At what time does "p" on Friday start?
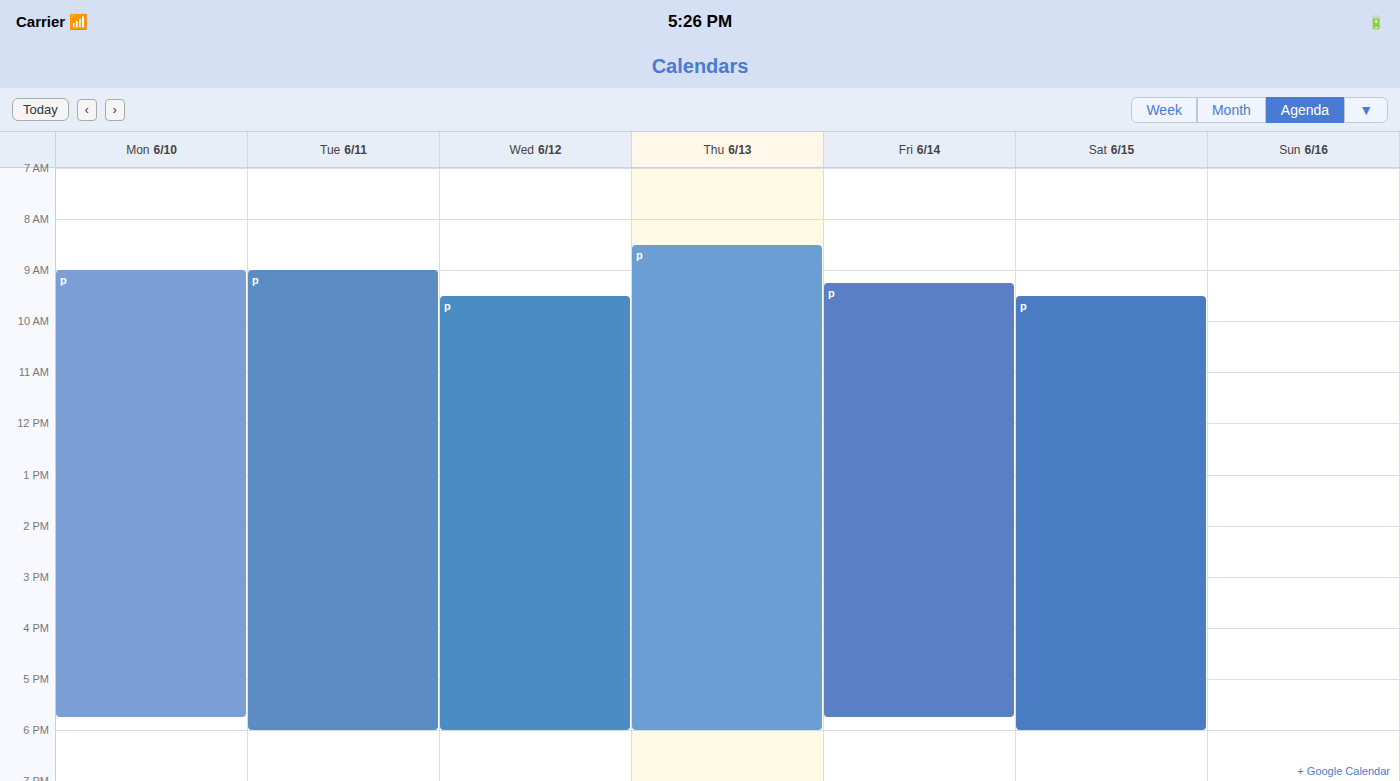
9:15 AM